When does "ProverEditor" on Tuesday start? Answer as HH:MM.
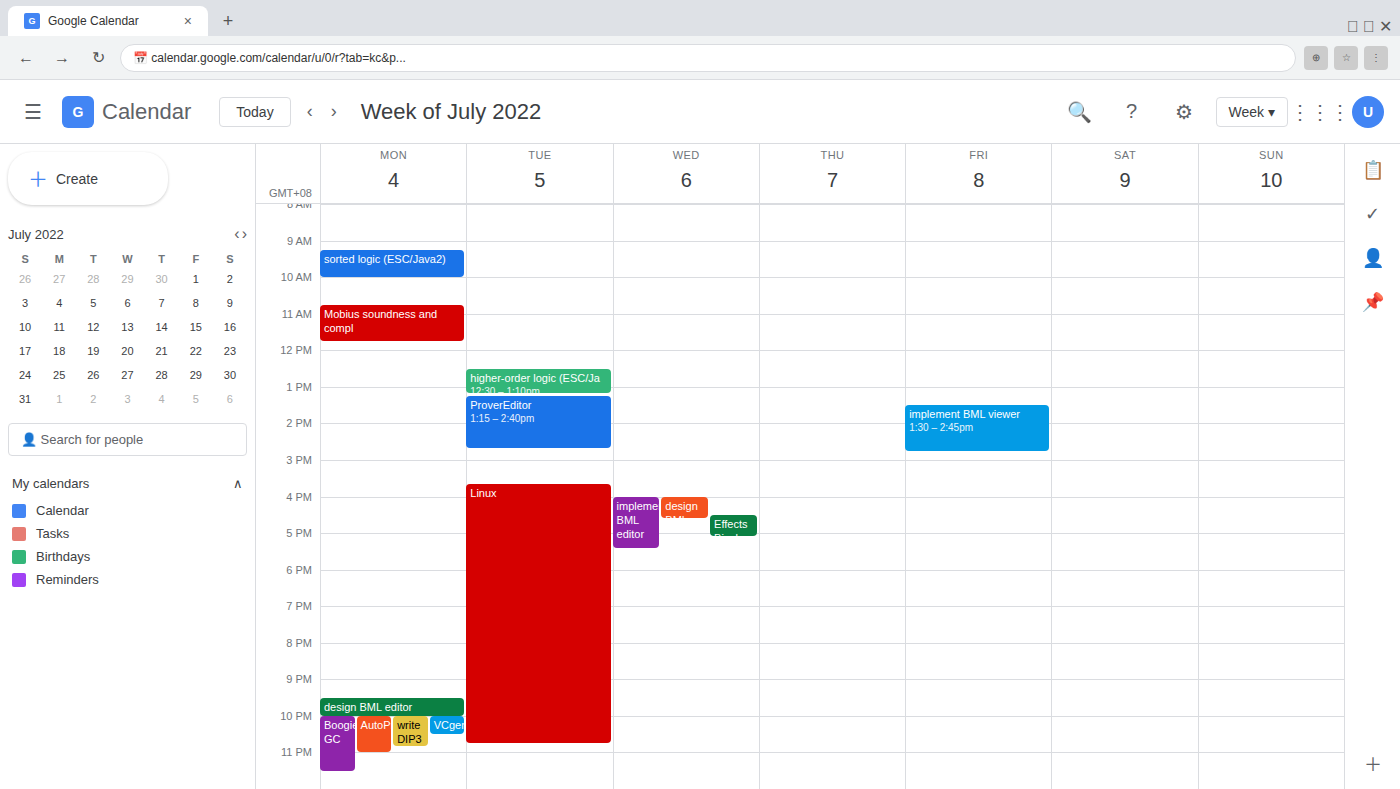
13:15